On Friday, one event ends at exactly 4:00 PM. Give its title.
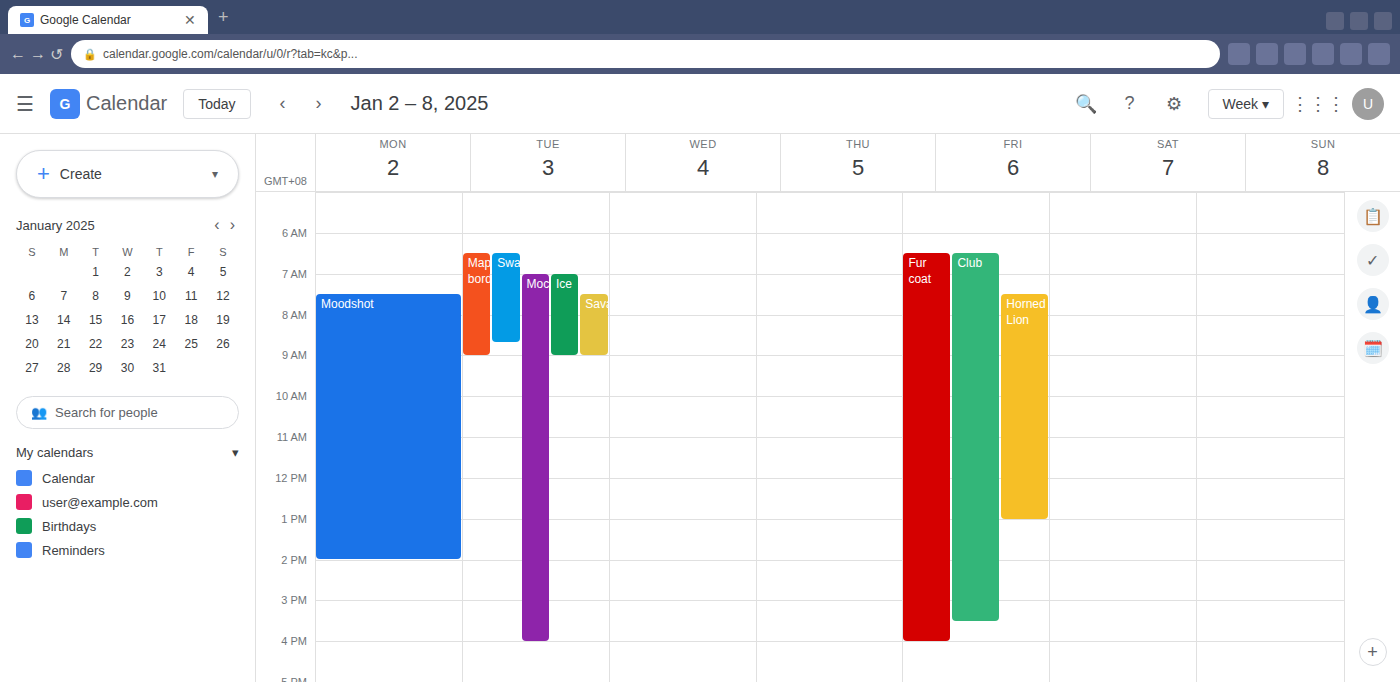
"Fur coat"